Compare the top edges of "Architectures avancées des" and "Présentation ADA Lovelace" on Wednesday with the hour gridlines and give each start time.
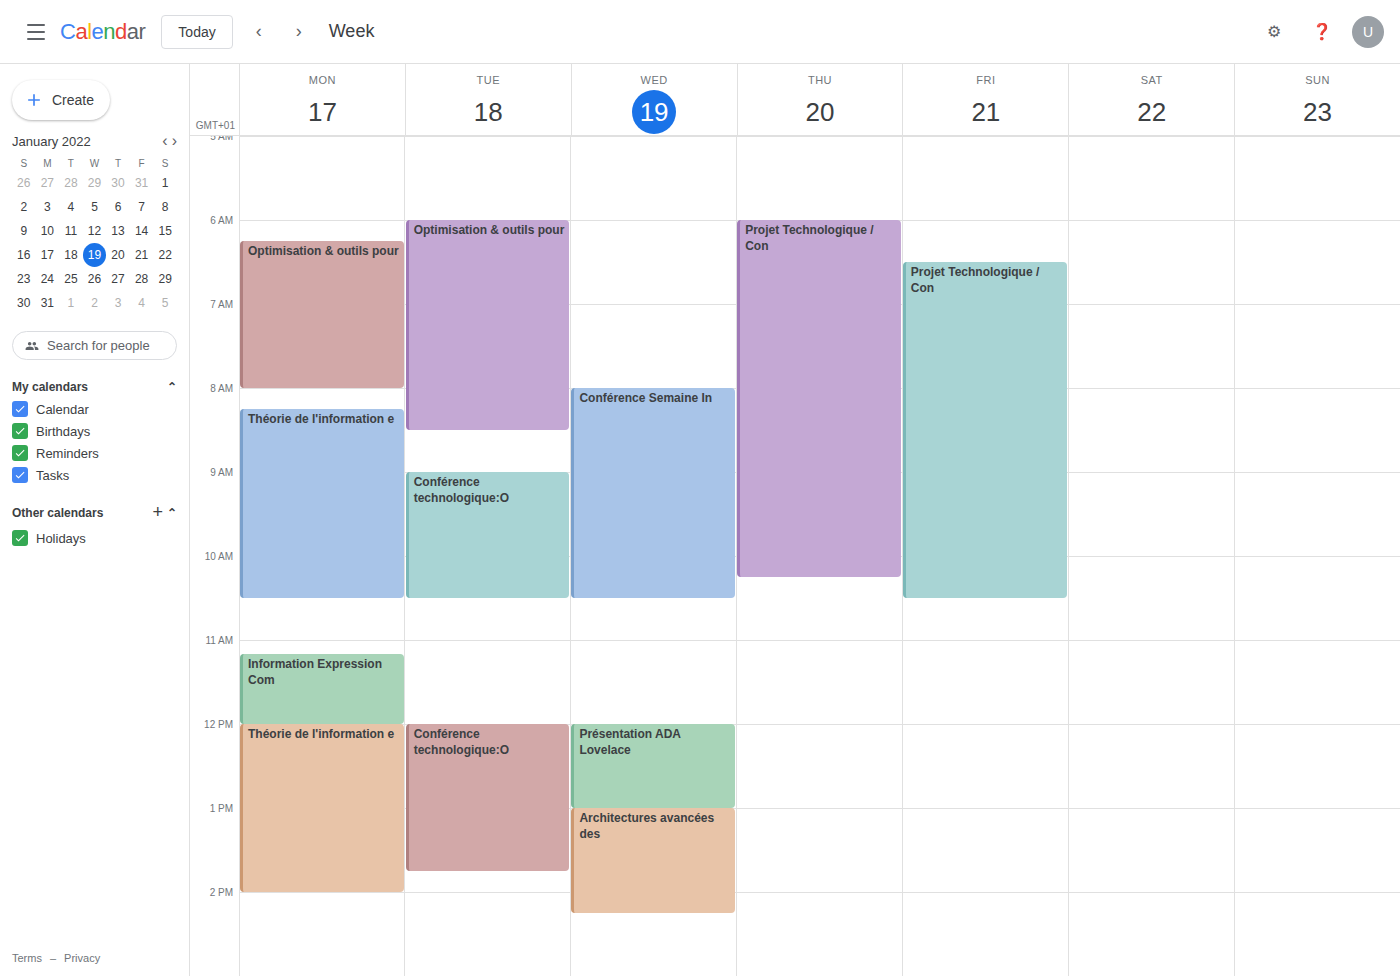
"Architectures avancées des": 1:00 PM, exactly on the 1 PM line. "Présentation ADA Lovelace": 12:00 PM, exactly on the 12 PM line.